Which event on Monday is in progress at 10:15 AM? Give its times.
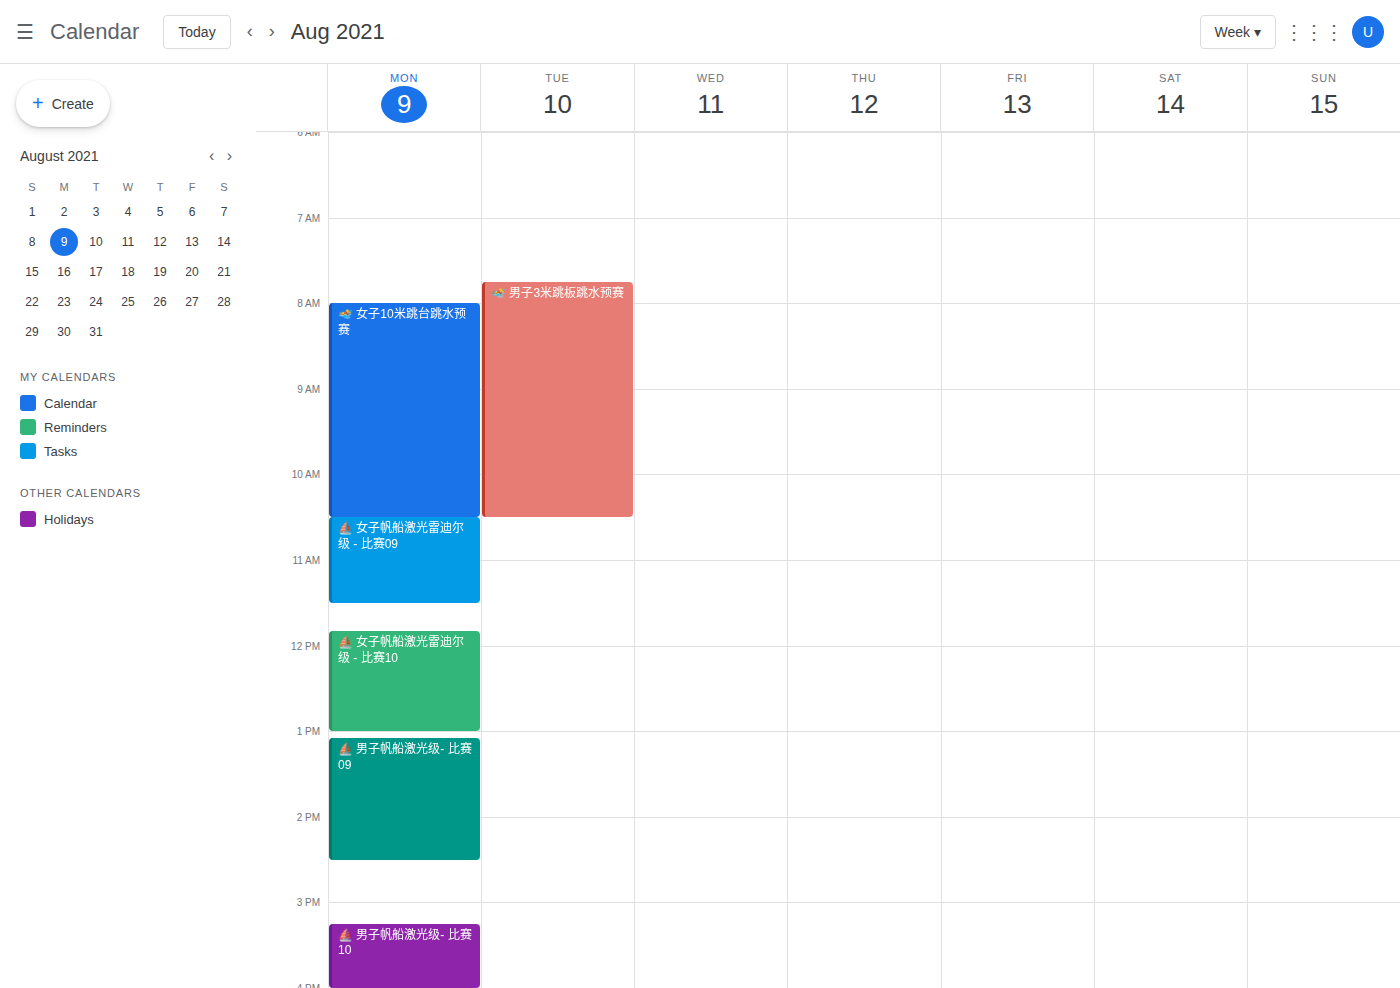
"🏊 女子10米跳台跳水预赛", 8:00 AM to 10:30 AM